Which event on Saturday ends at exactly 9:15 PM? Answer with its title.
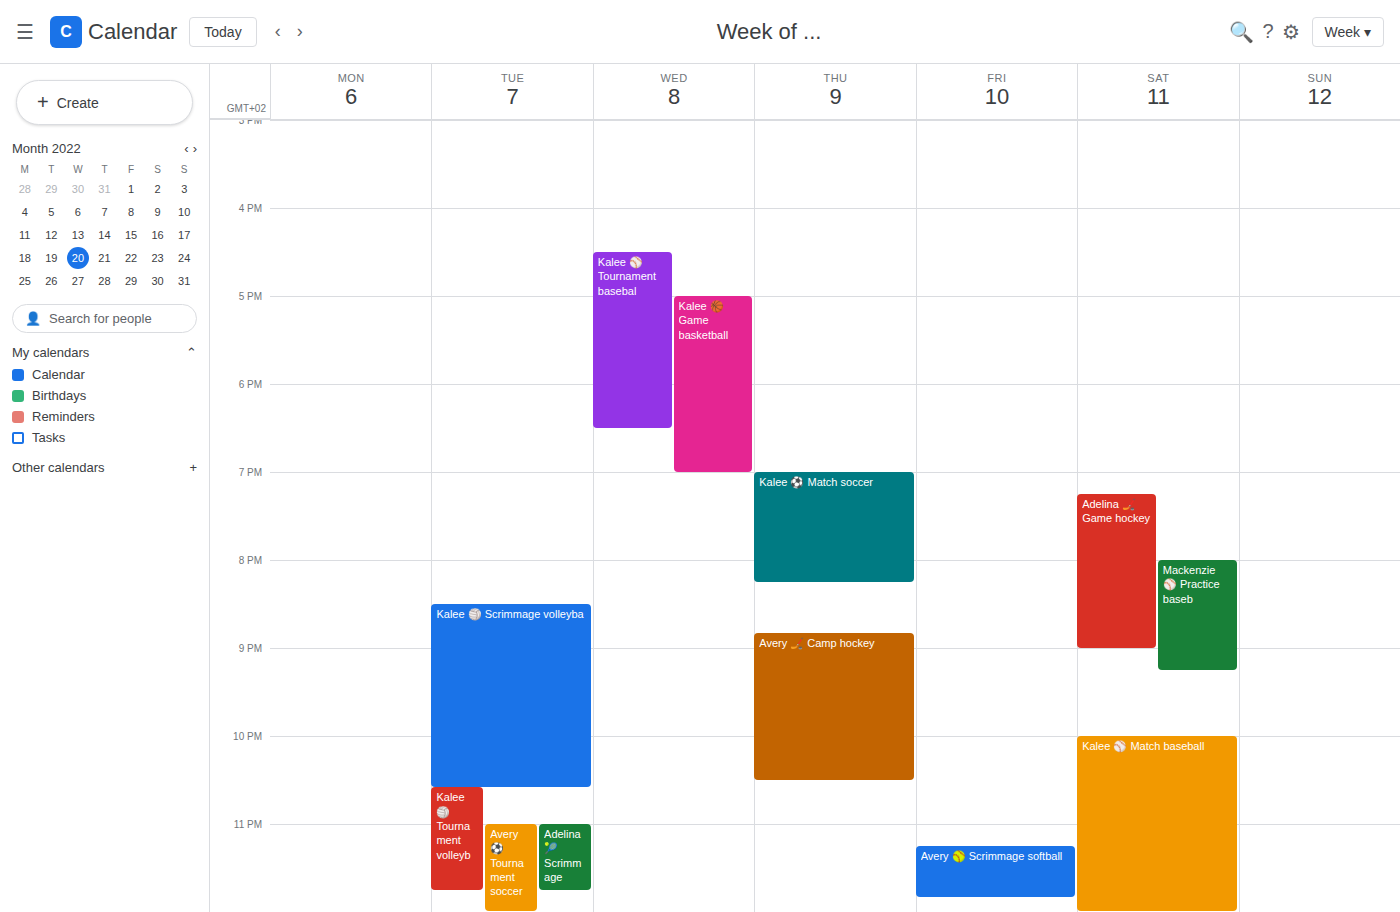
"Mackenzie ⚾ Practice baseb"